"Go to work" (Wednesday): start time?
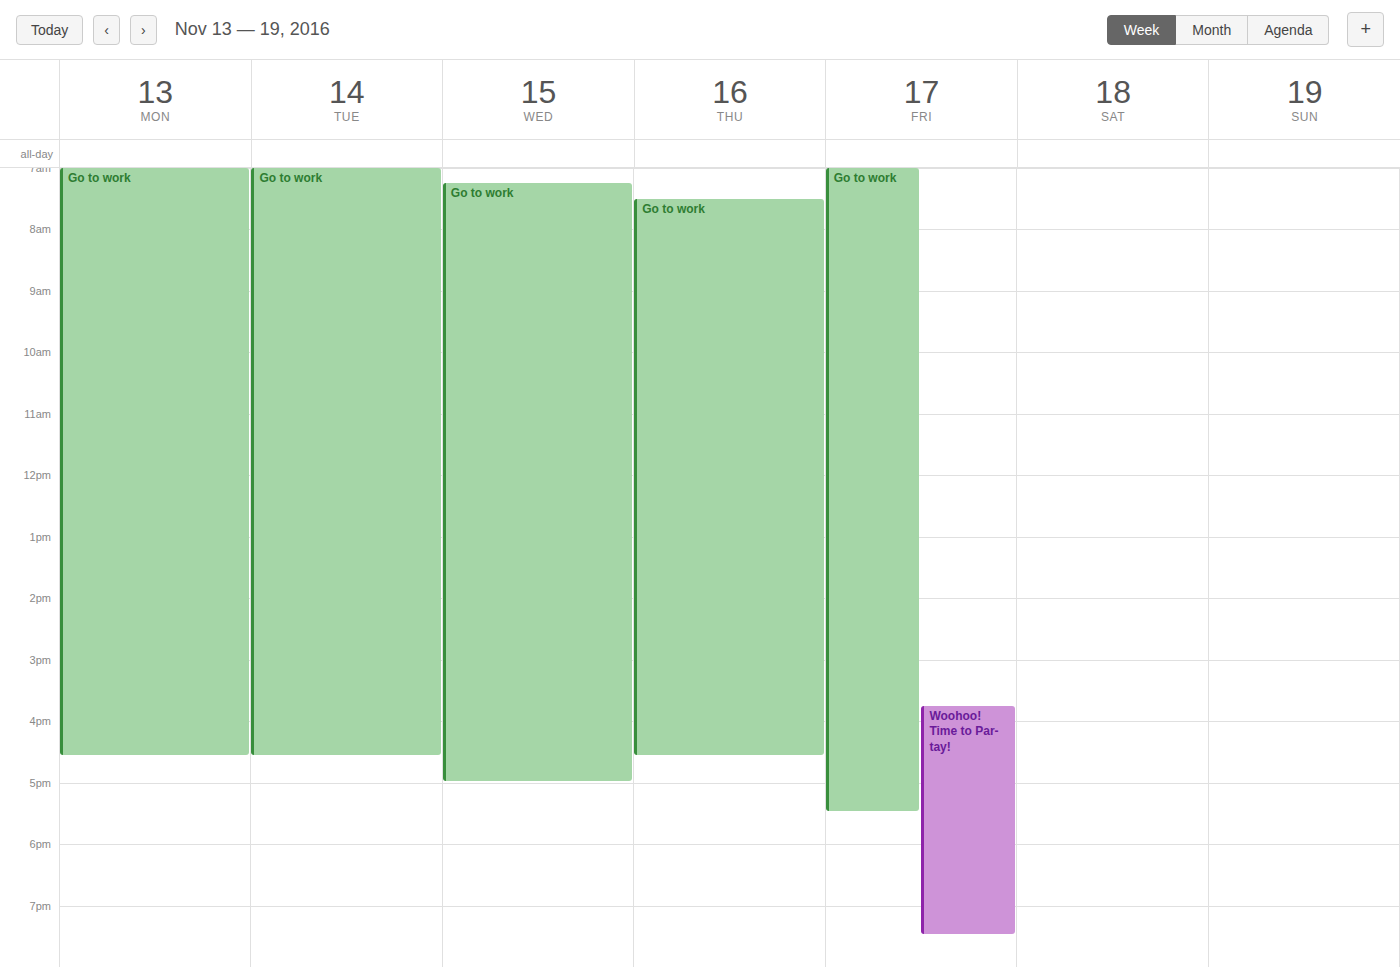
7:15 AM